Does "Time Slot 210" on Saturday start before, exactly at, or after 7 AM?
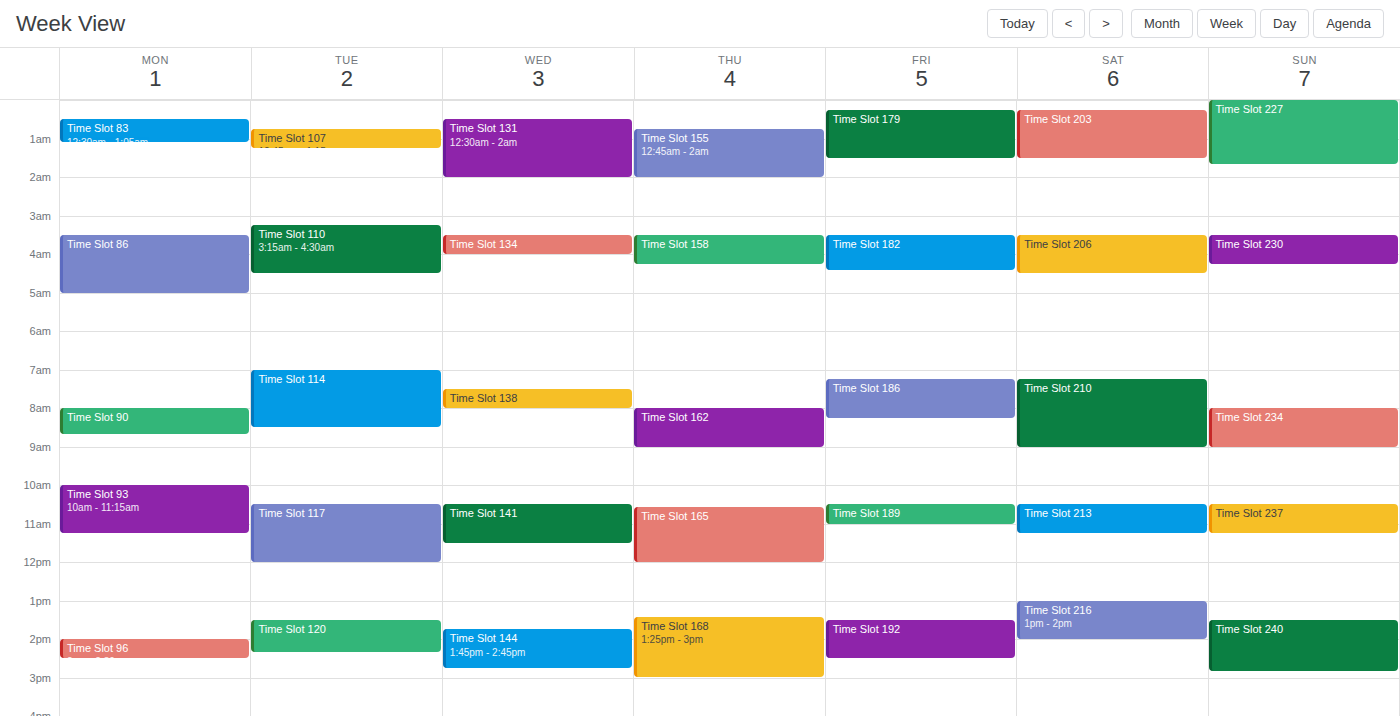
7:15 AM -- after 7 AM, 15 minutes below the 7 AM line.